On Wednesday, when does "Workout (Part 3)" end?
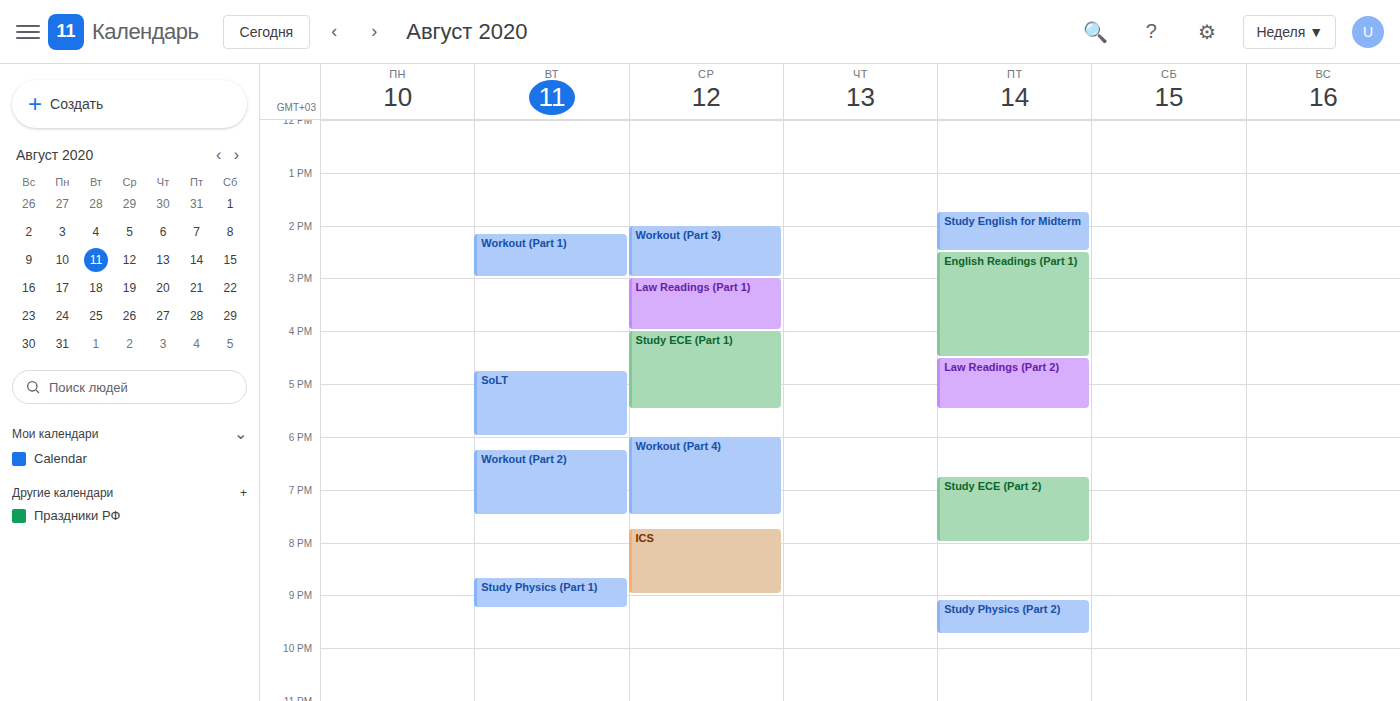
3:00 PM